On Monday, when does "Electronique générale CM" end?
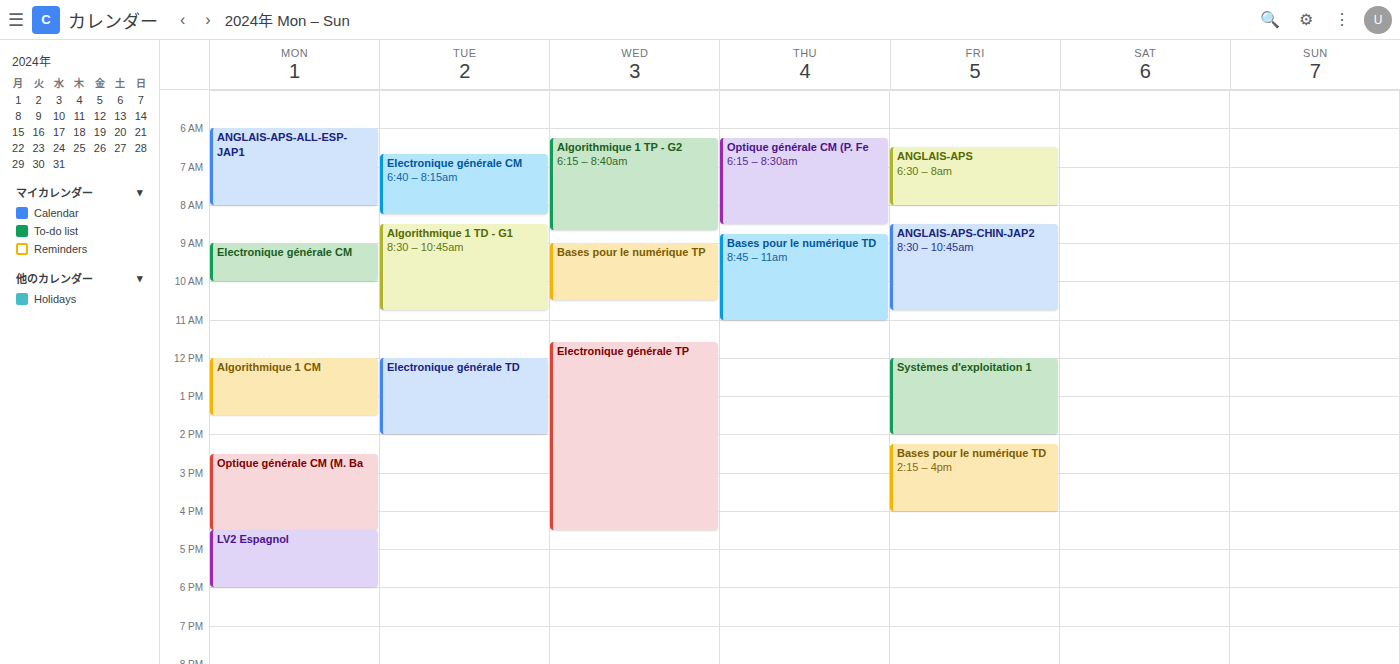
10:00 AM